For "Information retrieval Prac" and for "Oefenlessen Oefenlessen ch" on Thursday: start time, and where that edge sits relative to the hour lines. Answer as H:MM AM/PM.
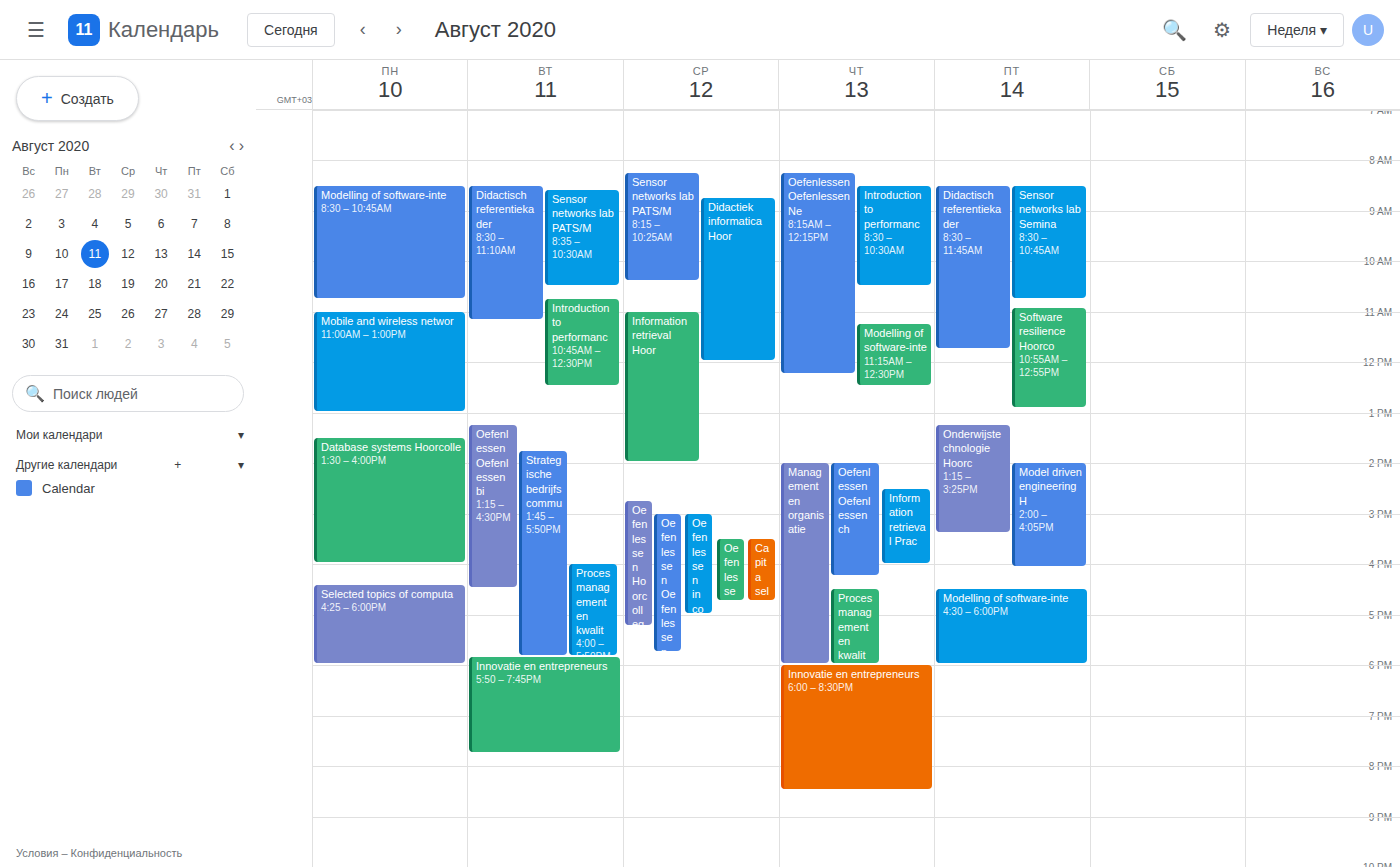
"Information retrieval Prac": 2:30 PM, halfway between the 2 PM and 3 PM lines. "Oefenlessen Oefenlessen ch": 2:00 PM, exactly on the 2 PM line.